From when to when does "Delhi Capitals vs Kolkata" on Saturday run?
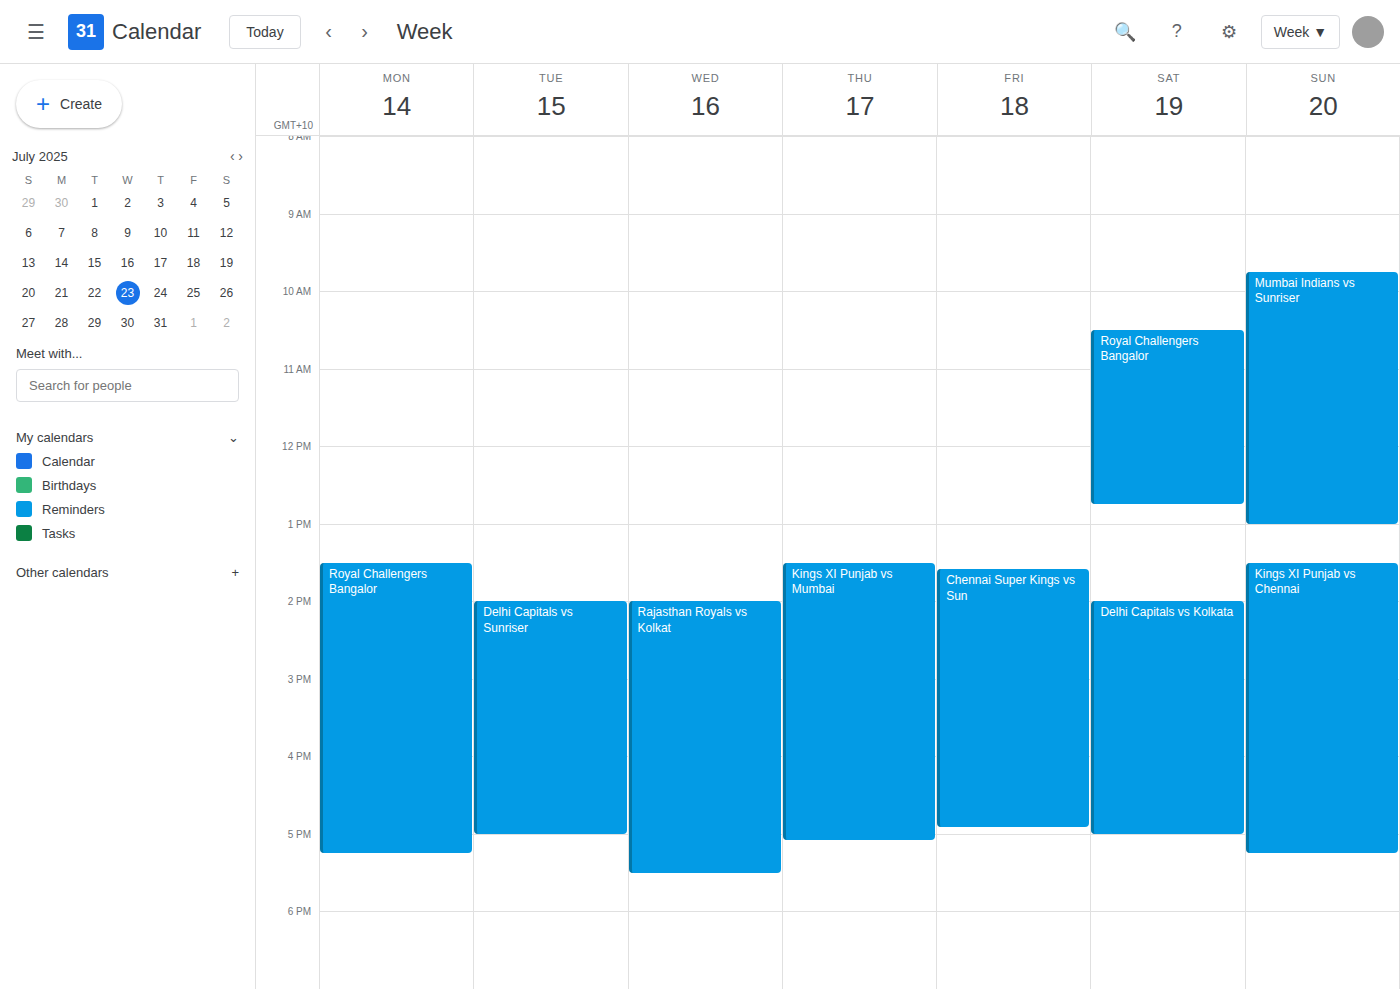
2:00 PM to 5:00 PM